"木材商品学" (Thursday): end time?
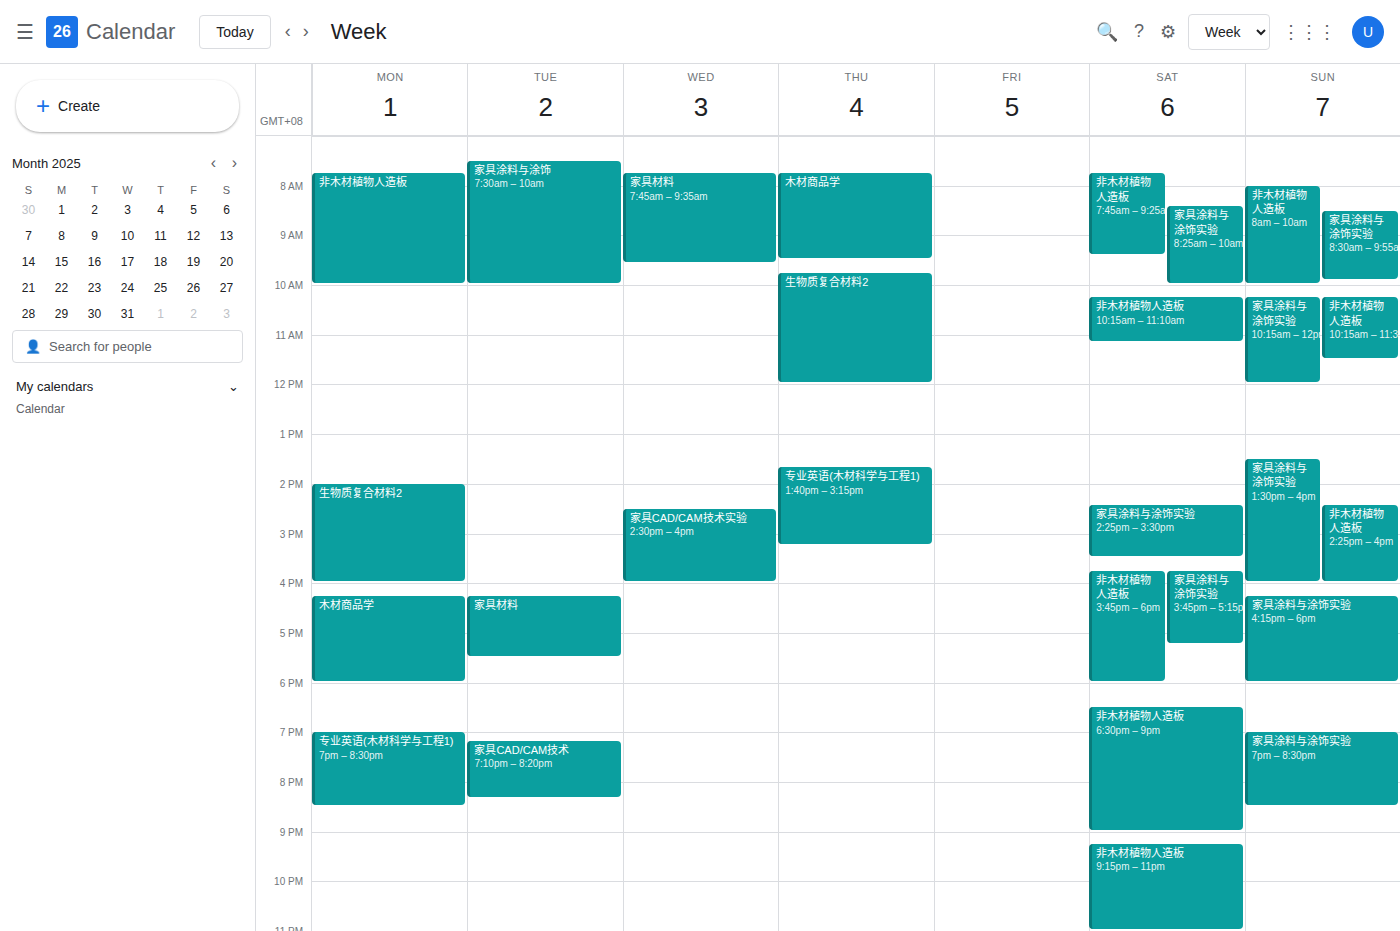
9:30 AM